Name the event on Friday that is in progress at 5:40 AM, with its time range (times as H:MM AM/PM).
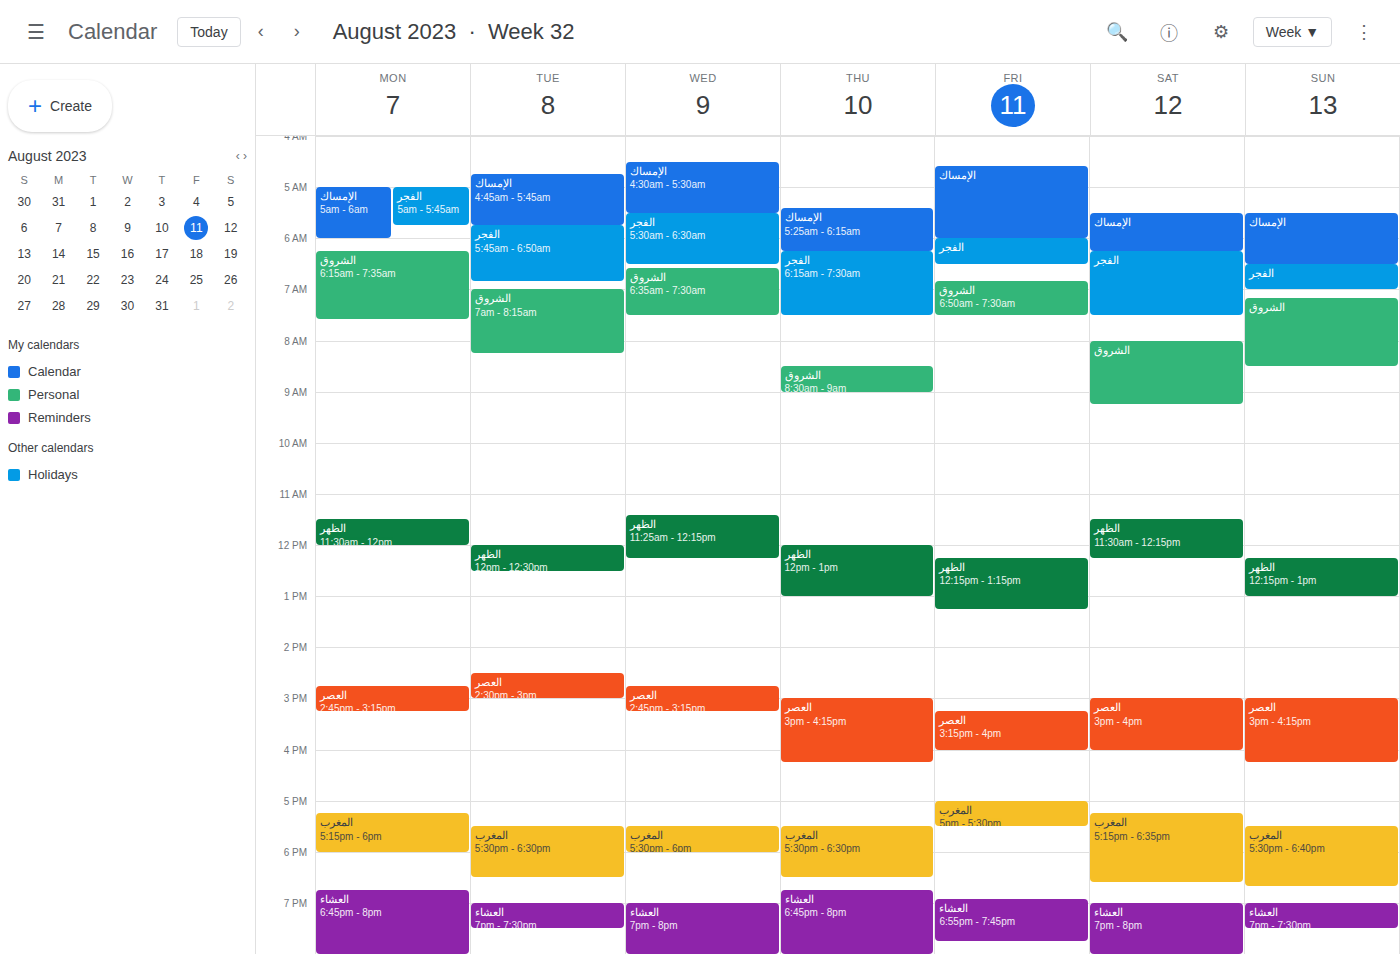
"الإمساك", 4:35 AM to 6:00 AM